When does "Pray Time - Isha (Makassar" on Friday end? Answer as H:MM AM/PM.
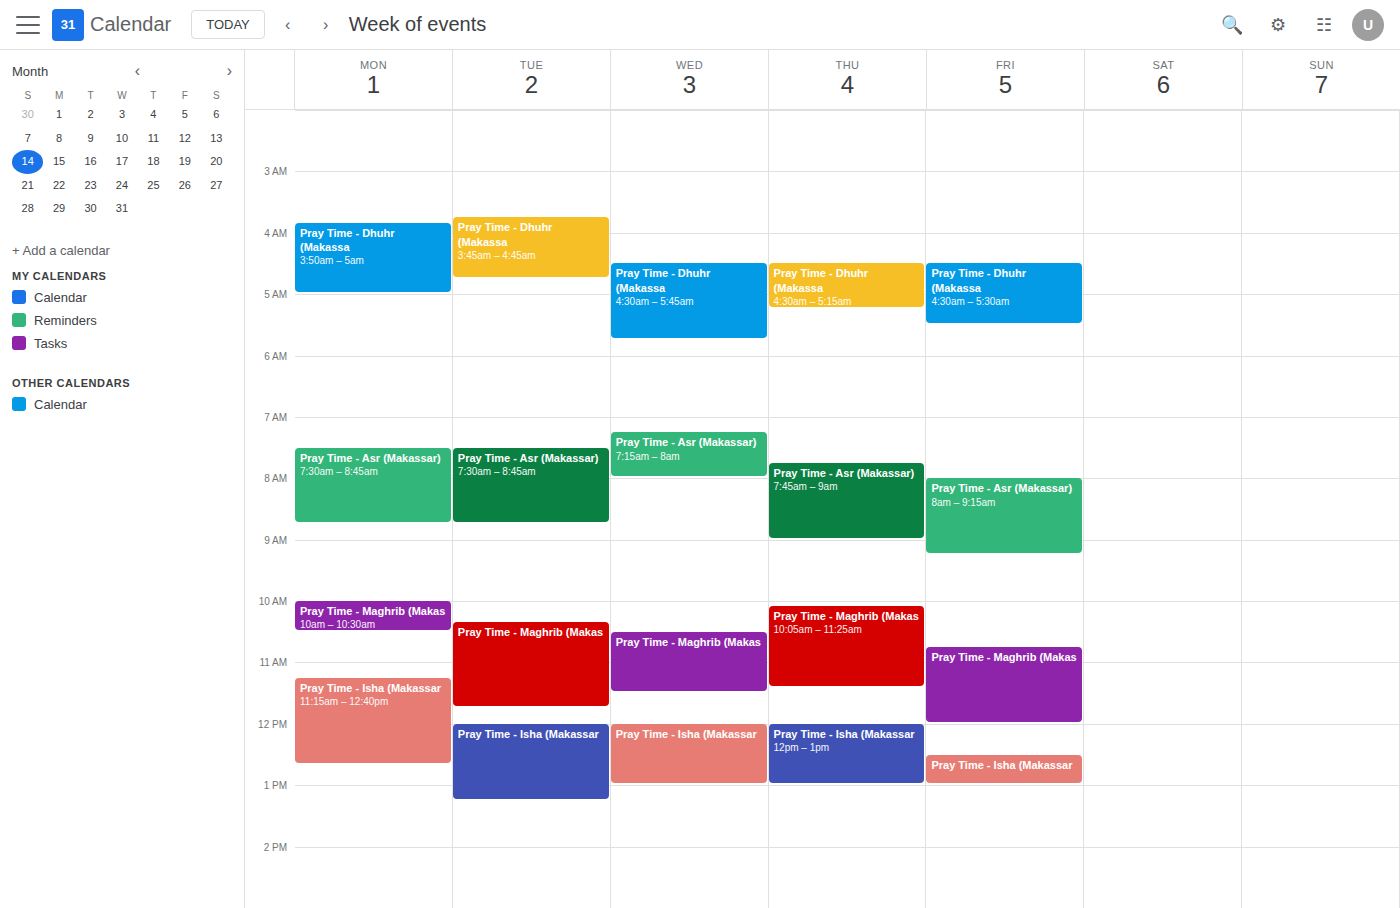
1:00 PM